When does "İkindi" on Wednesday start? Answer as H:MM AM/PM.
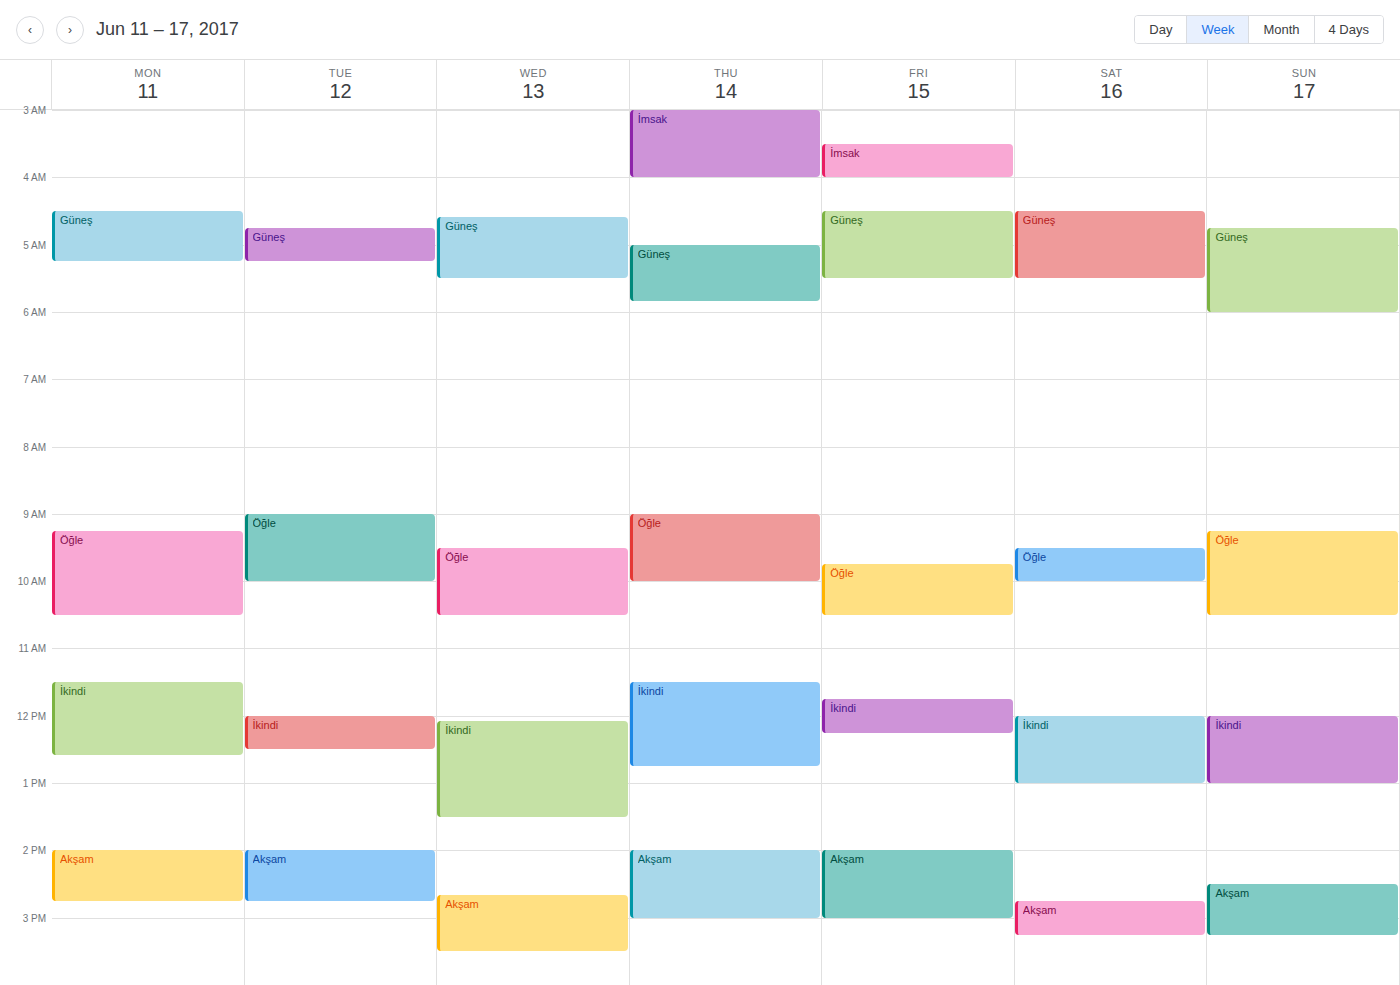
12:05 PM